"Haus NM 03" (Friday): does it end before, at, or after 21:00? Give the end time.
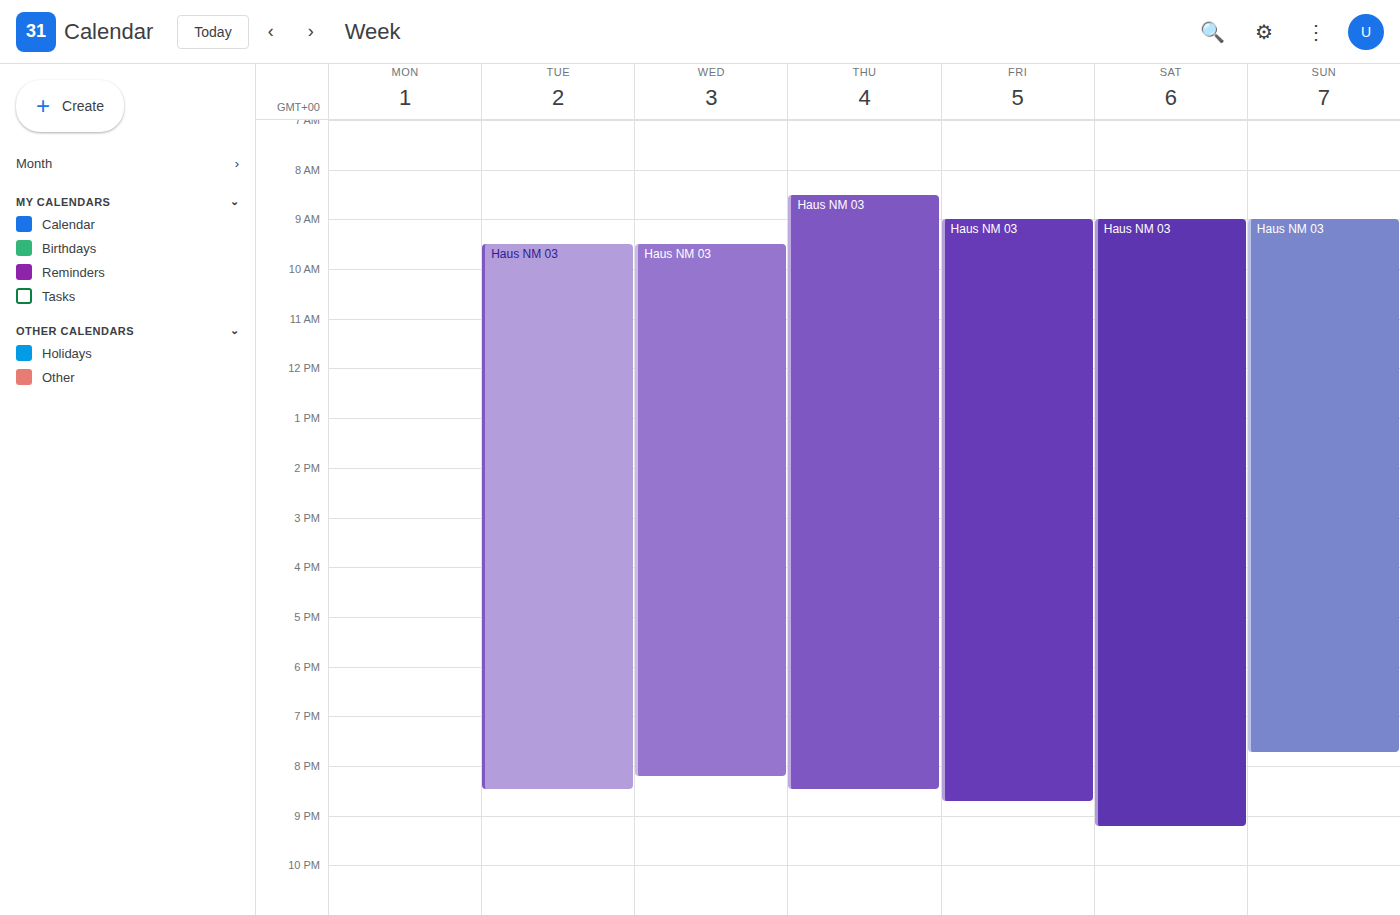
20:45 -- before 21:00, 15 minutes above the 21:00 line.